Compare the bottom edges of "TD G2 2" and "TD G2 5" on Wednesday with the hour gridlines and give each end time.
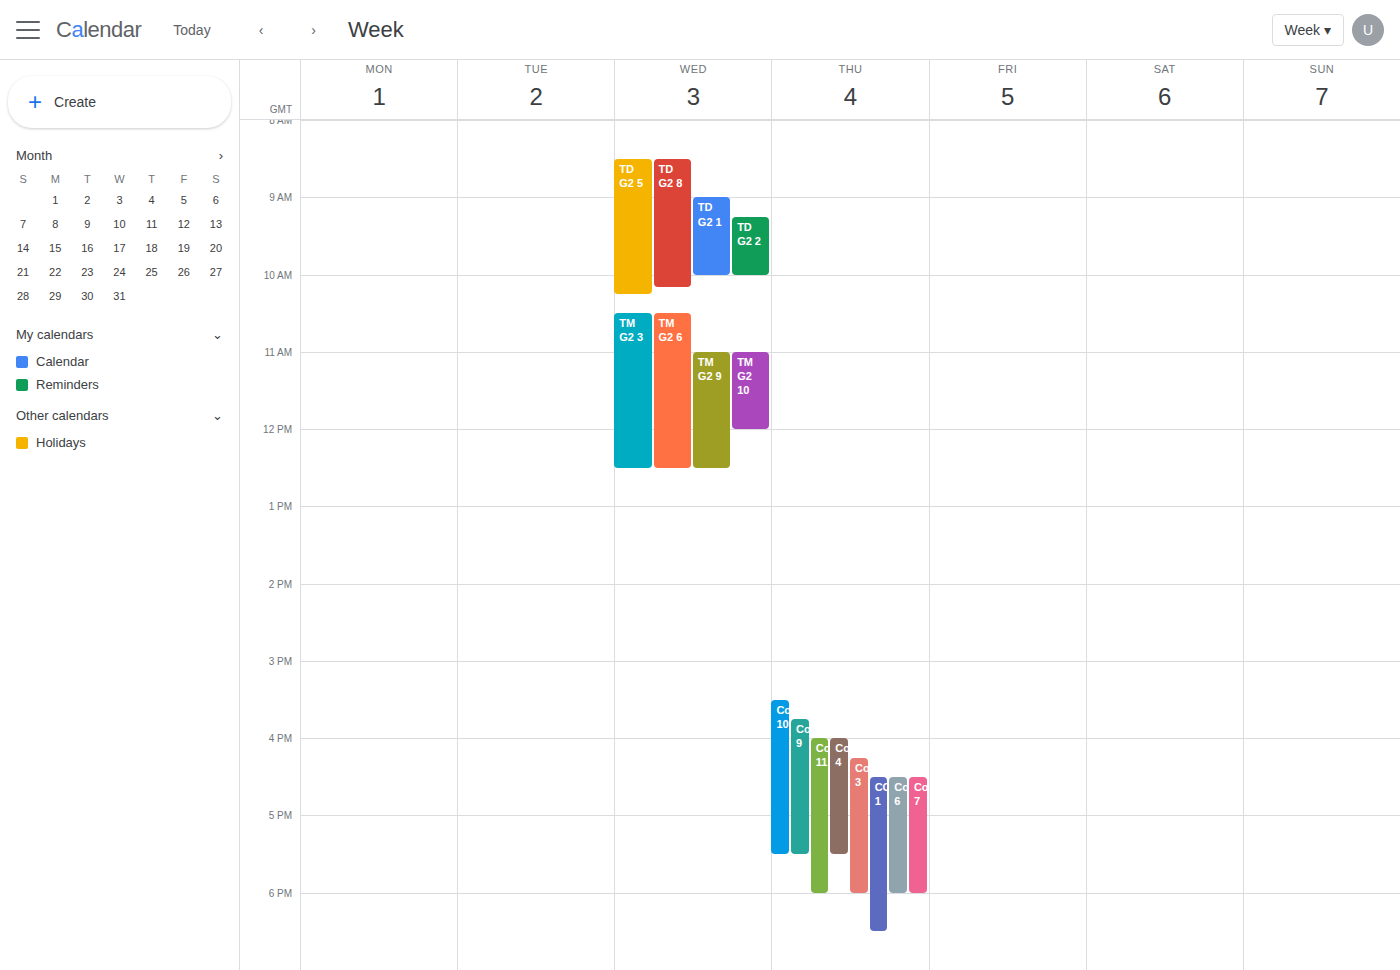
"TD G2 2": 10:00 AM, exactly on the 10 AM line. "TD G2 5": 10:15 AM, neither: a quarter of the way from the 10 AM line to the 11 AM line.